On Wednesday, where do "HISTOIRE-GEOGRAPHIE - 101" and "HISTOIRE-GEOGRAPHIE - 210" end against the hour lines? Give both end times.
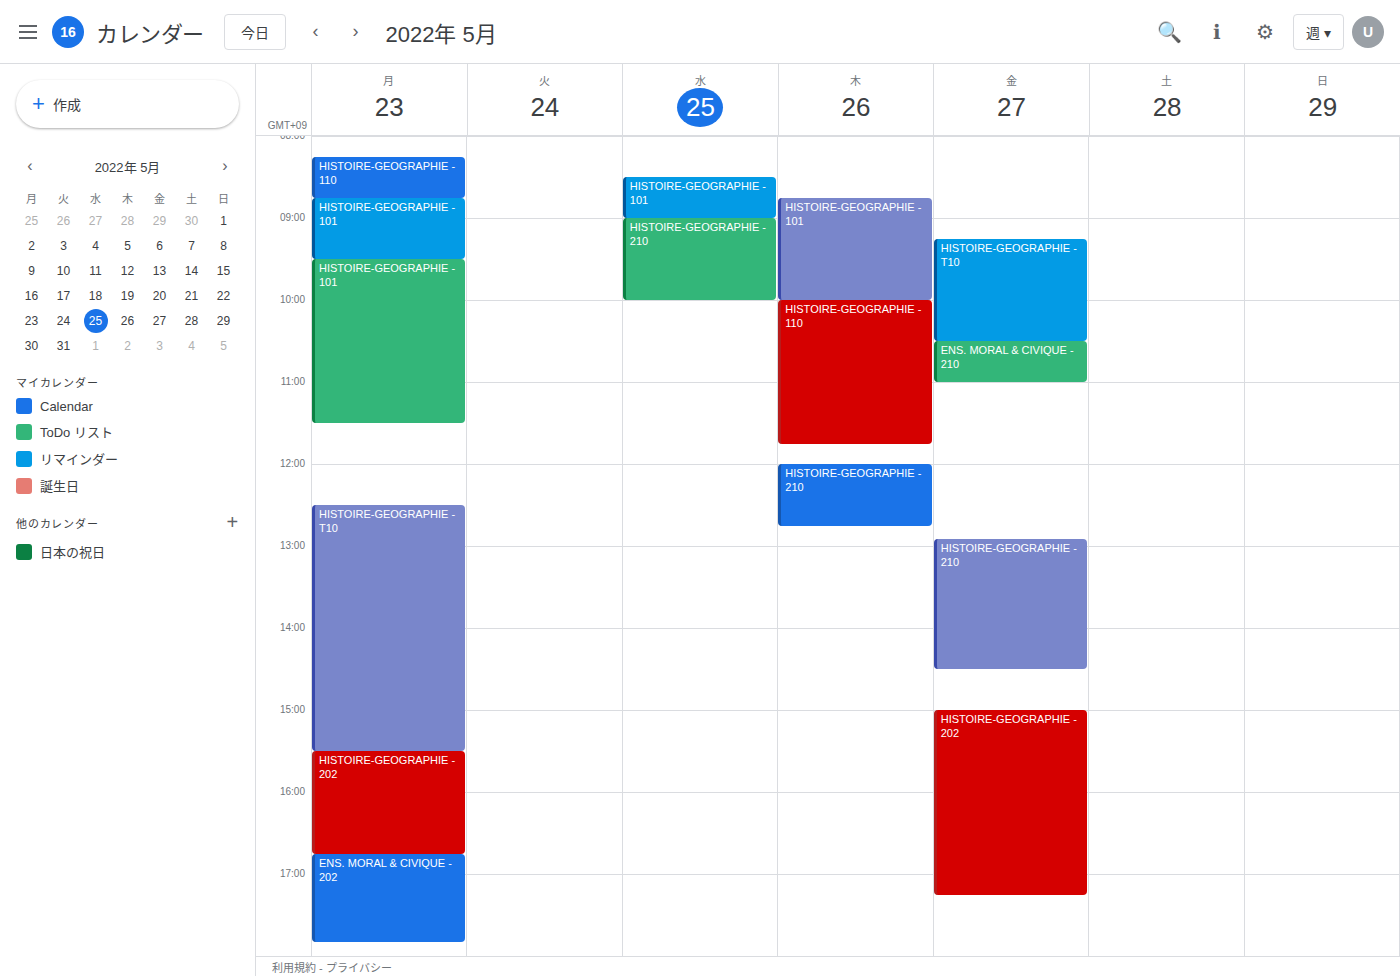
"HISTOIRE-GEOGRAPHIE - 101": 9:00 AM, exactly on the 9 AM line. "HISTOIRE-GEOGRAPHIE - 210": 10:00 AM, exactly on the 10 AM line.